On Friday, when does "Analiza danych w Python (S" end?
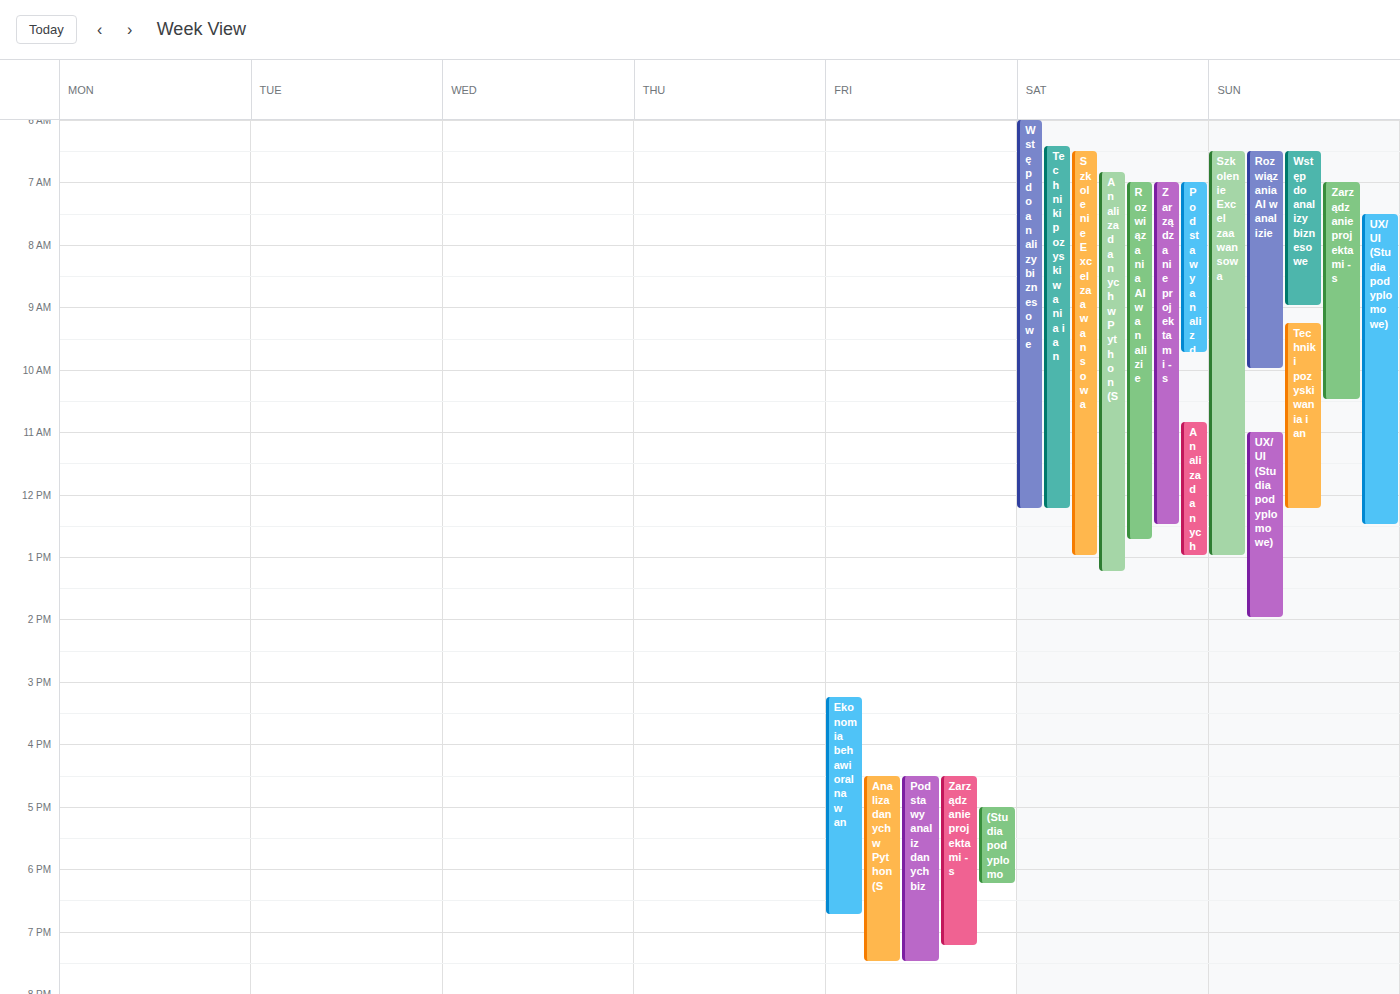
7:30 PM